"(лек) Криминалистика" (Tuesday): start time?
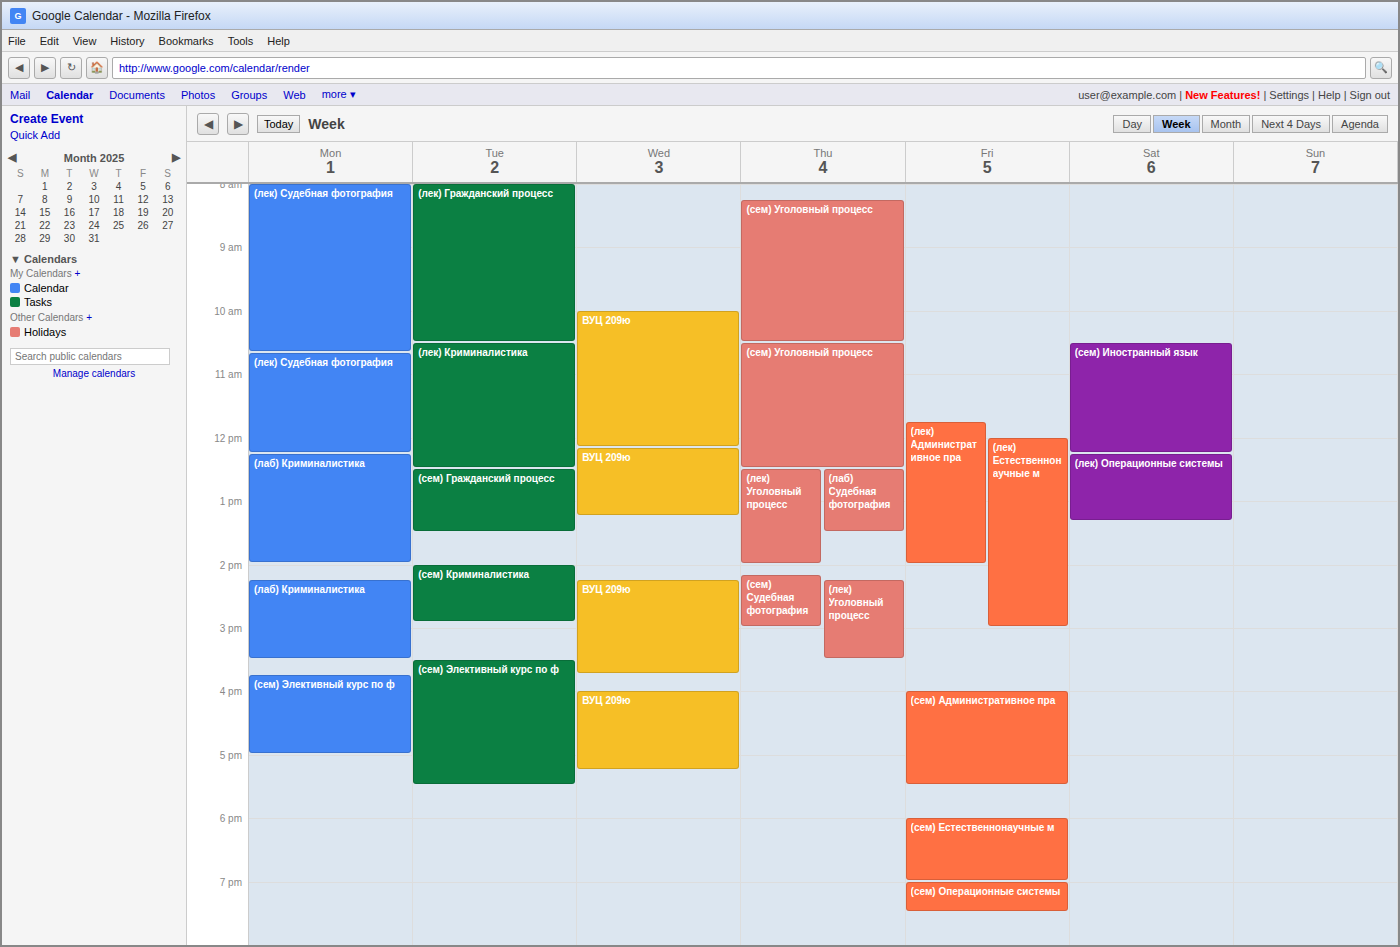
10:30 AM